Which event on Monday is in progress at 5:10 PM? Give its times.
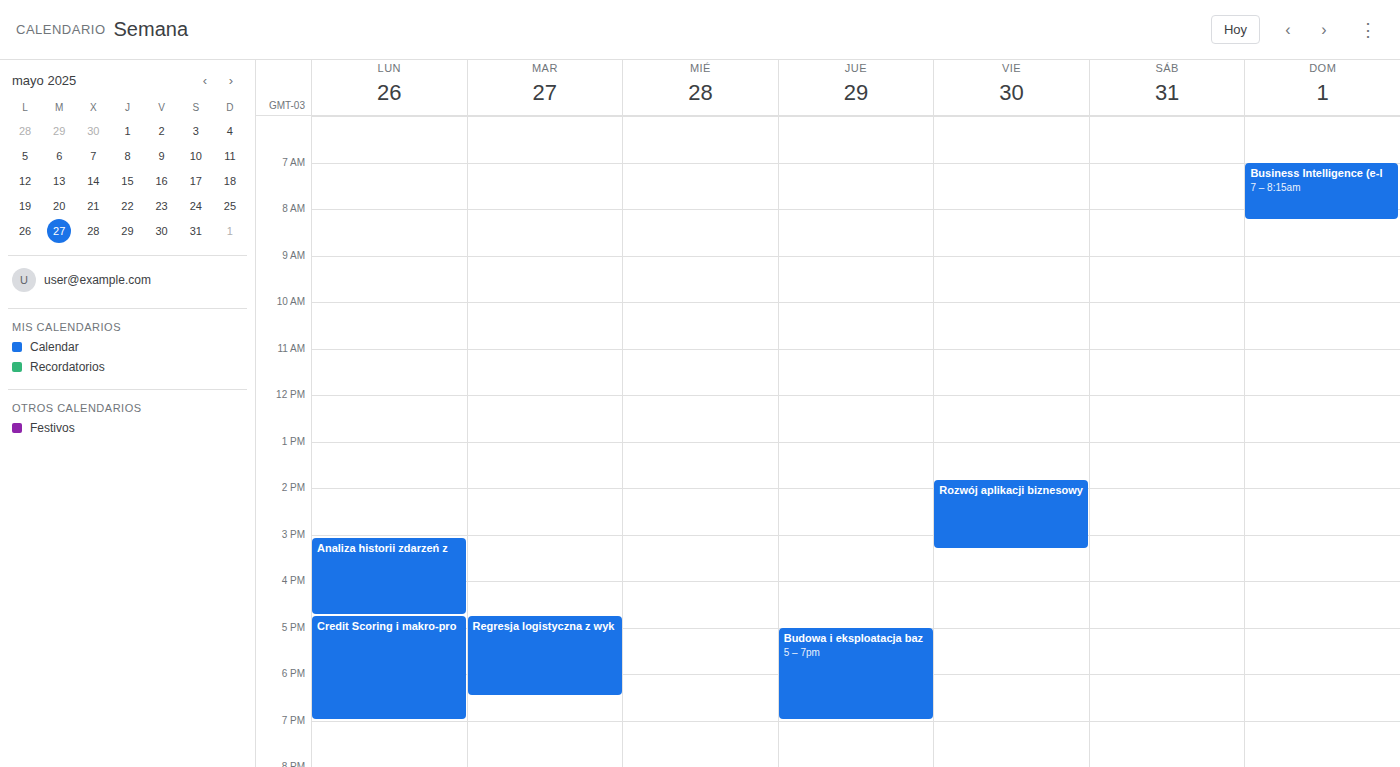
"Credit Scoring i makro-pro", 4:45 PM to 7:00 PM